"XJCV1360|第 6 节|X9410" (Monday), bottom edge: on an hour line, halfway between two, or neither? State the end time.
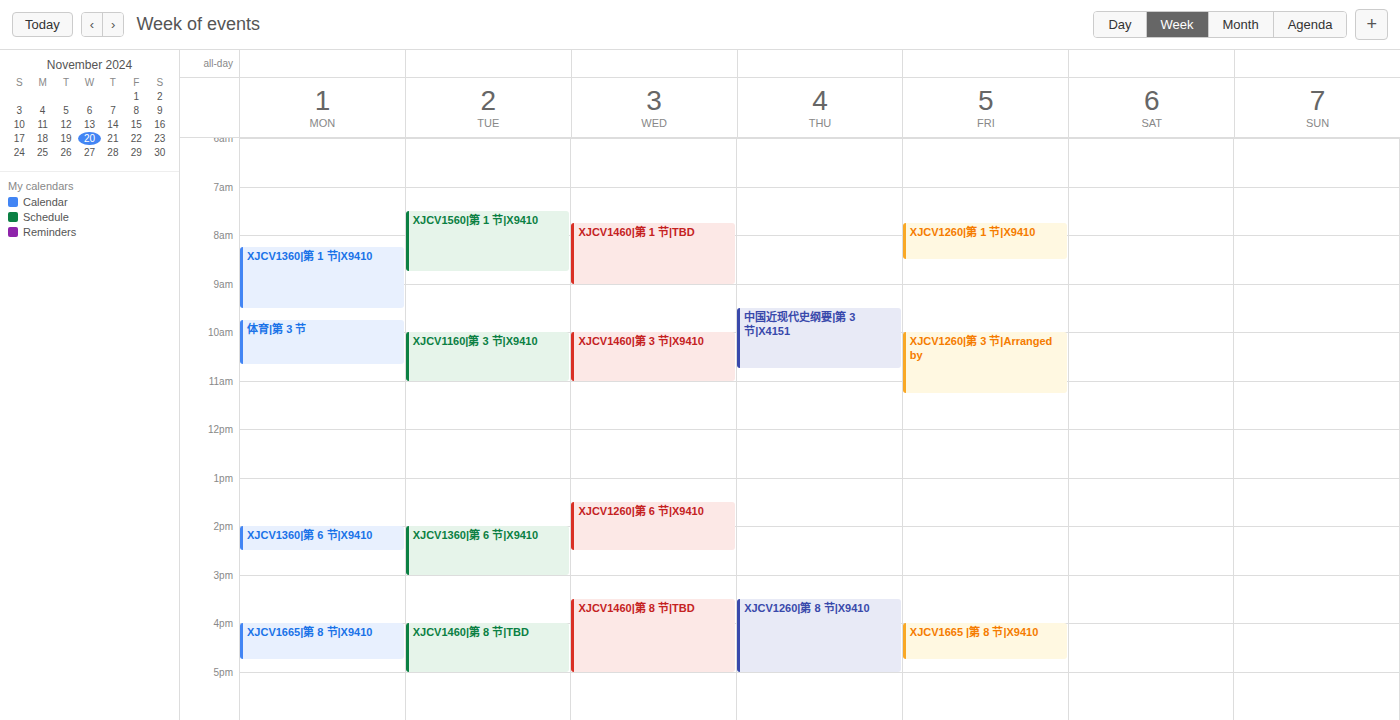
2:30 PM -- halfway between the 2 PM and 3 PM lines.